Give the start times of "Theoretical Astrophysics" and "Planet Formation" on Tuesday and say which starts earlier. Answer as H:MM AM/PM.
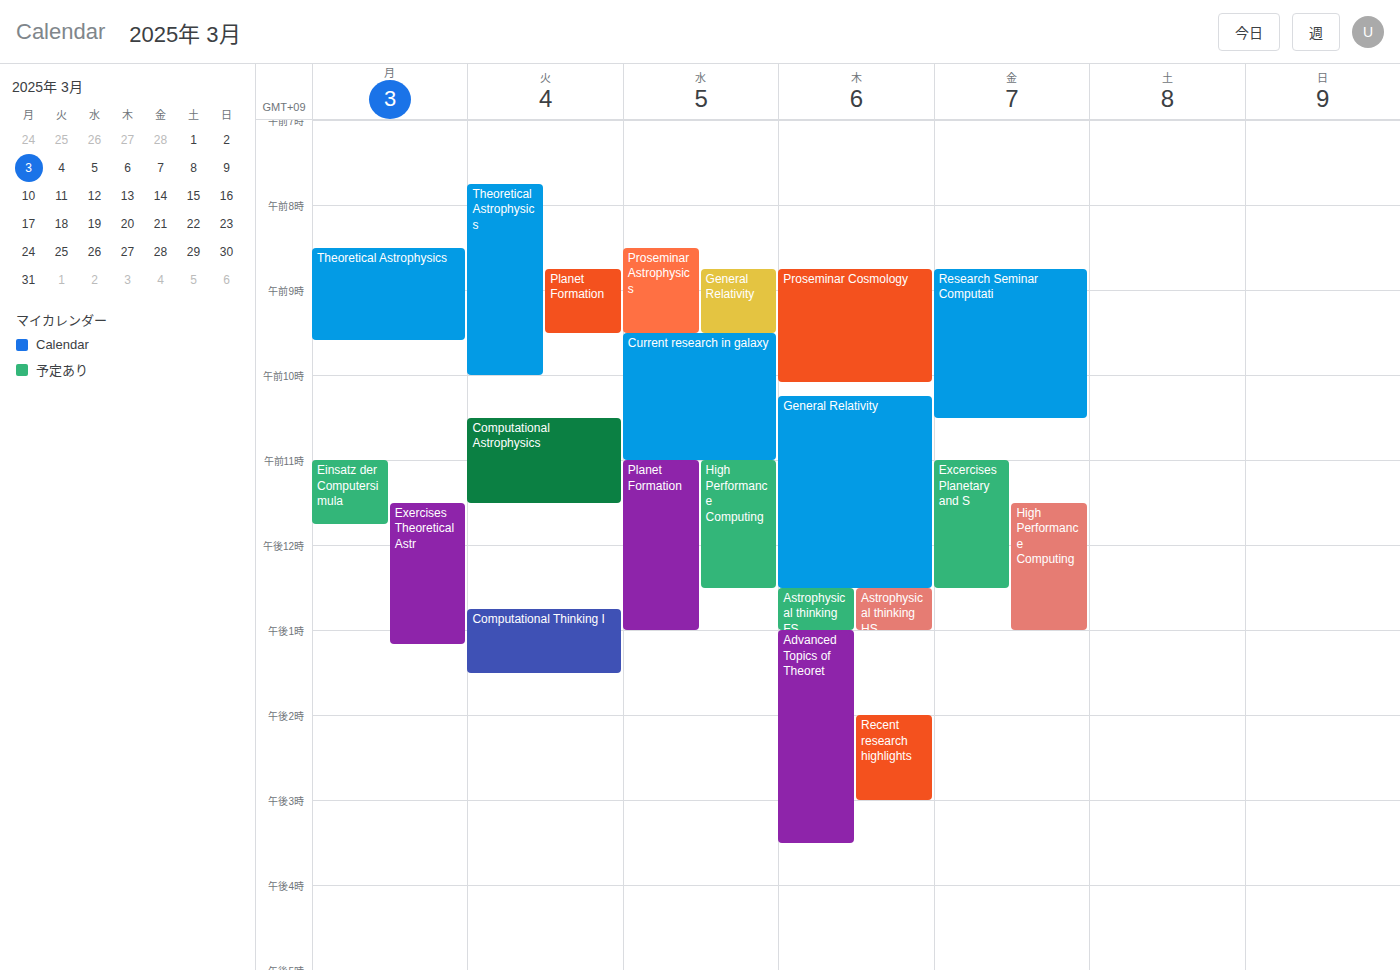
"Theoretical Astrophysics" 7:45 AM; "Planet Formation" 8:45 AM.